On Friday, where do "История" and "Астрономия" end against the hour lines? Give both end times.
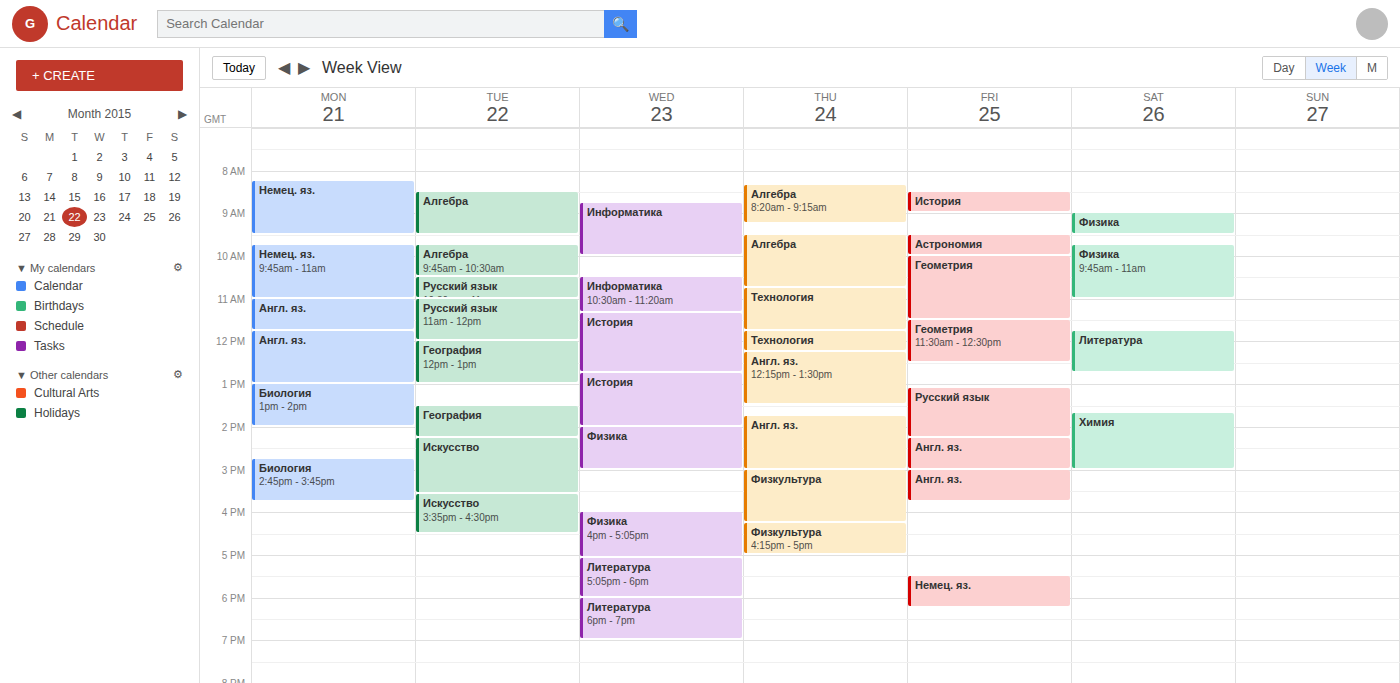
"История": 09:00, exactly on the 09:00 line. "Астрономия": 10:00, exactly on the 10:00 line.